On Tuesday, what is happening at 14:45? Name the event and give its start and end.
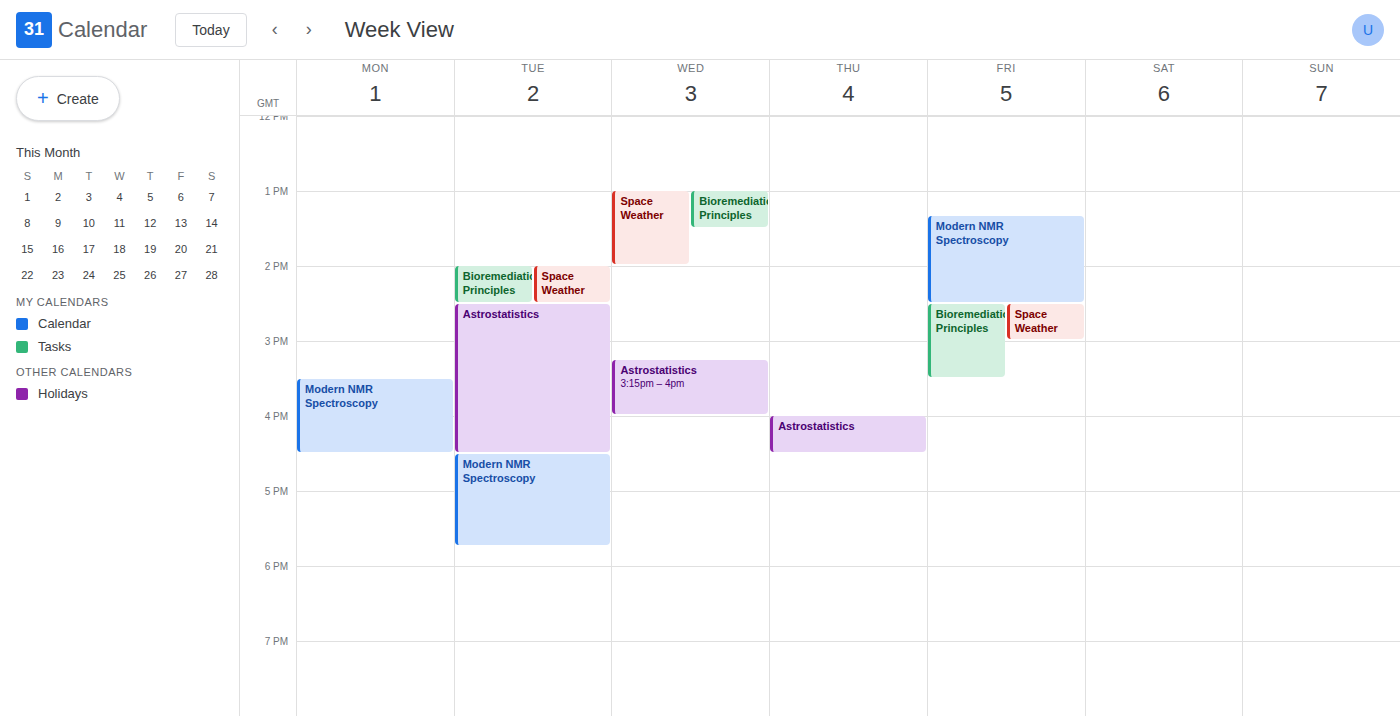
"Astrostatistics", 14:30 to 16:30